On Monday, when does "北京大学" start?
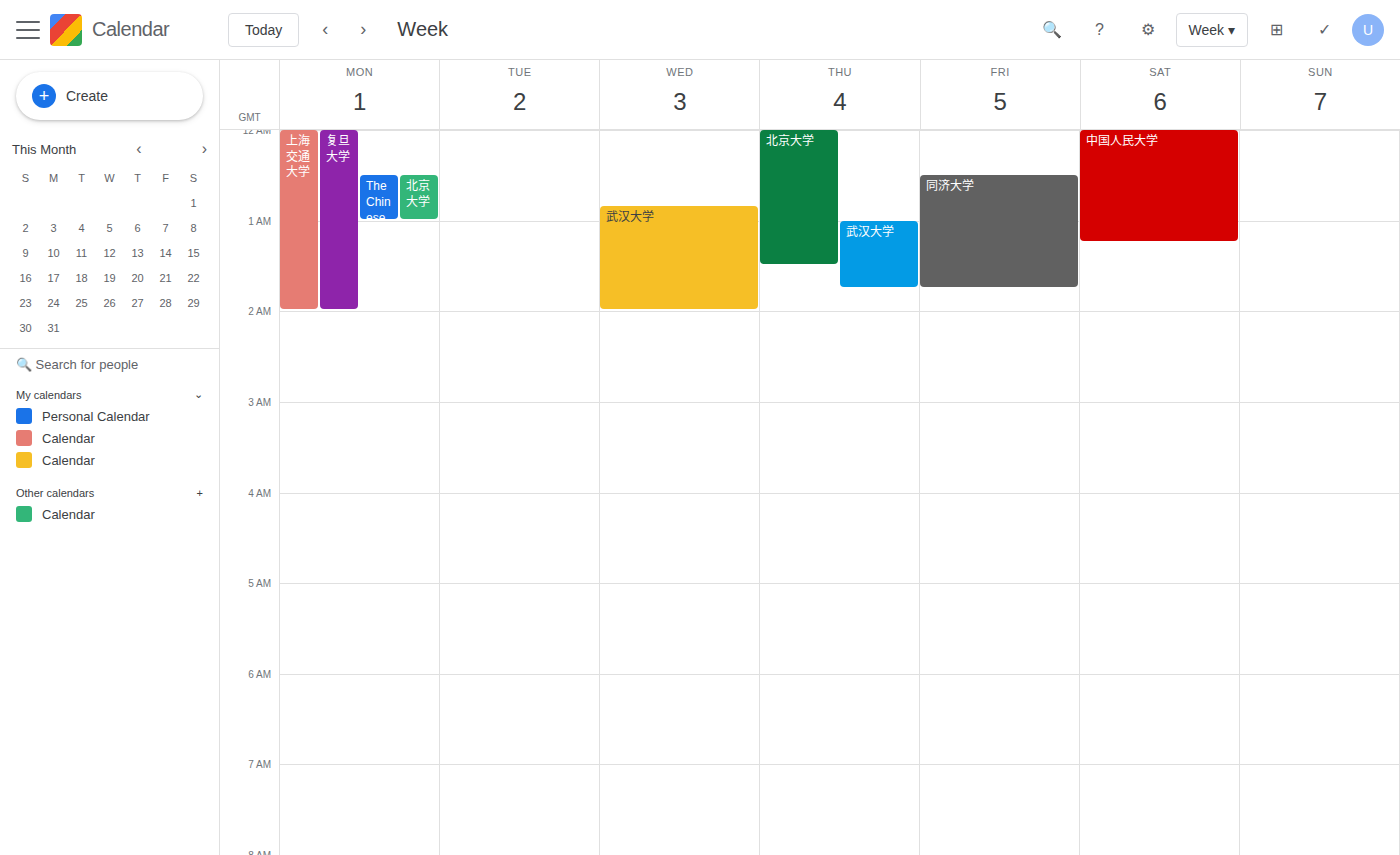
12:30 AM